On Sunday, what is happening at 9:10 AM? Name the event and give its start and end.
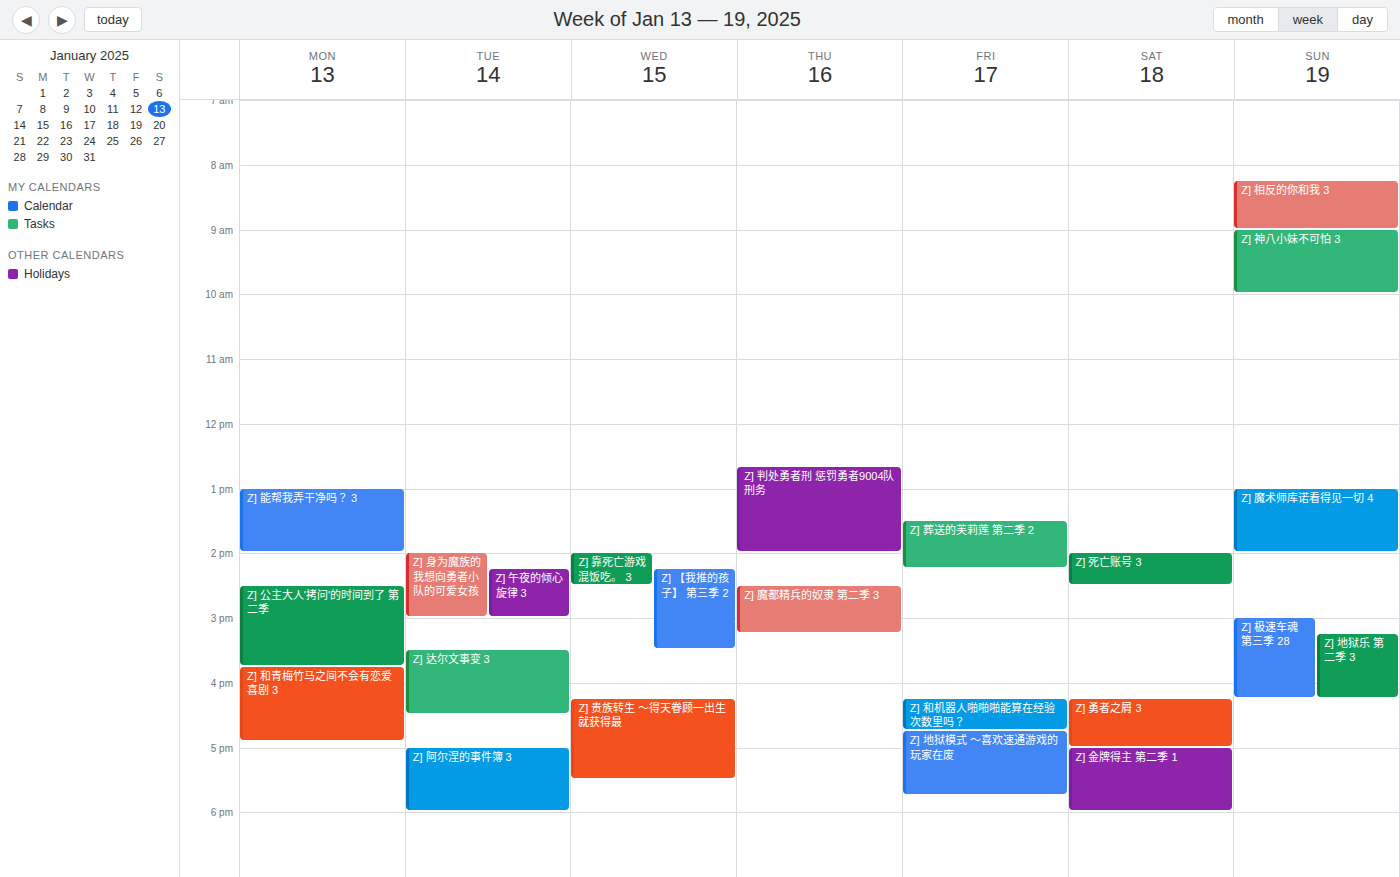
"Z] 神八小妹不可怕 3", 9:00 AM to 10:00 AM